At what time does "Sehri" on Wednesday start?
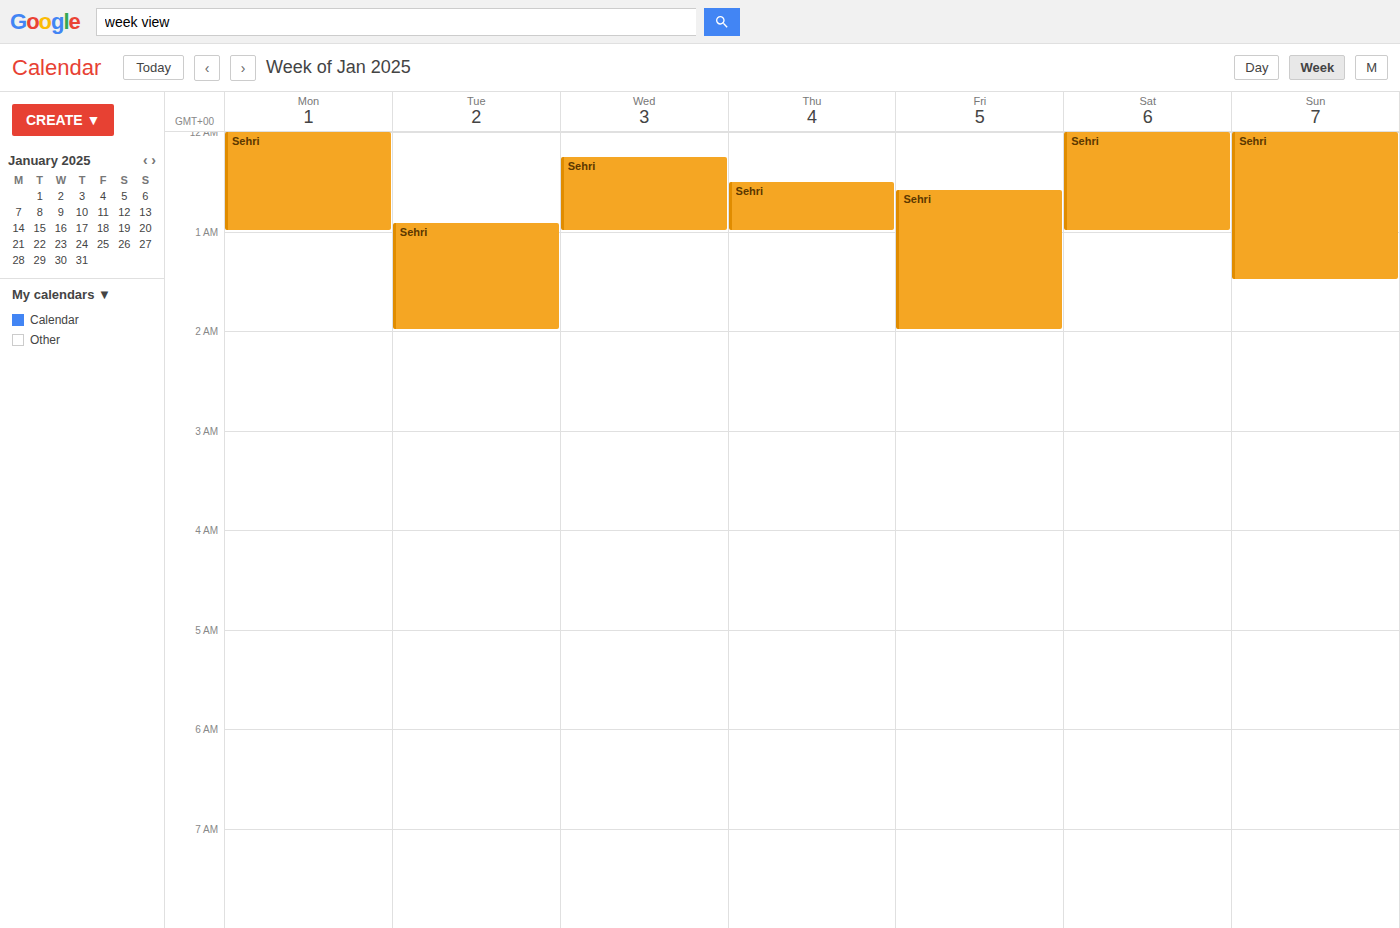
12:15 AM